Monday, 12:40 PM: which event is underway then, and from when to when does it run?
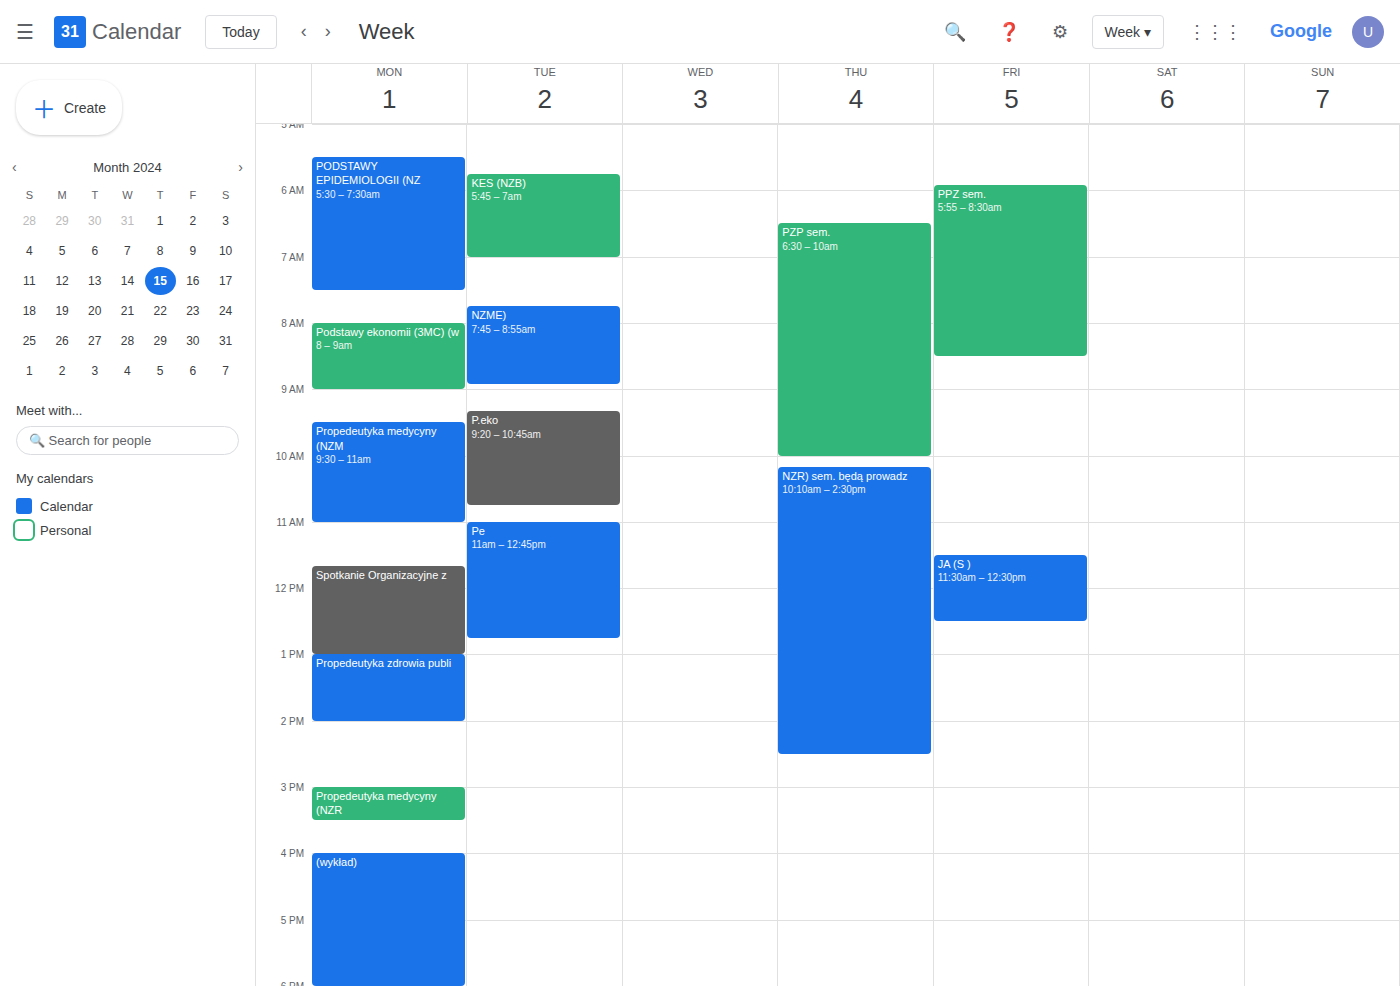
"Spotkanie Organizacyjne z", 11:40 AM to 1:00 PM